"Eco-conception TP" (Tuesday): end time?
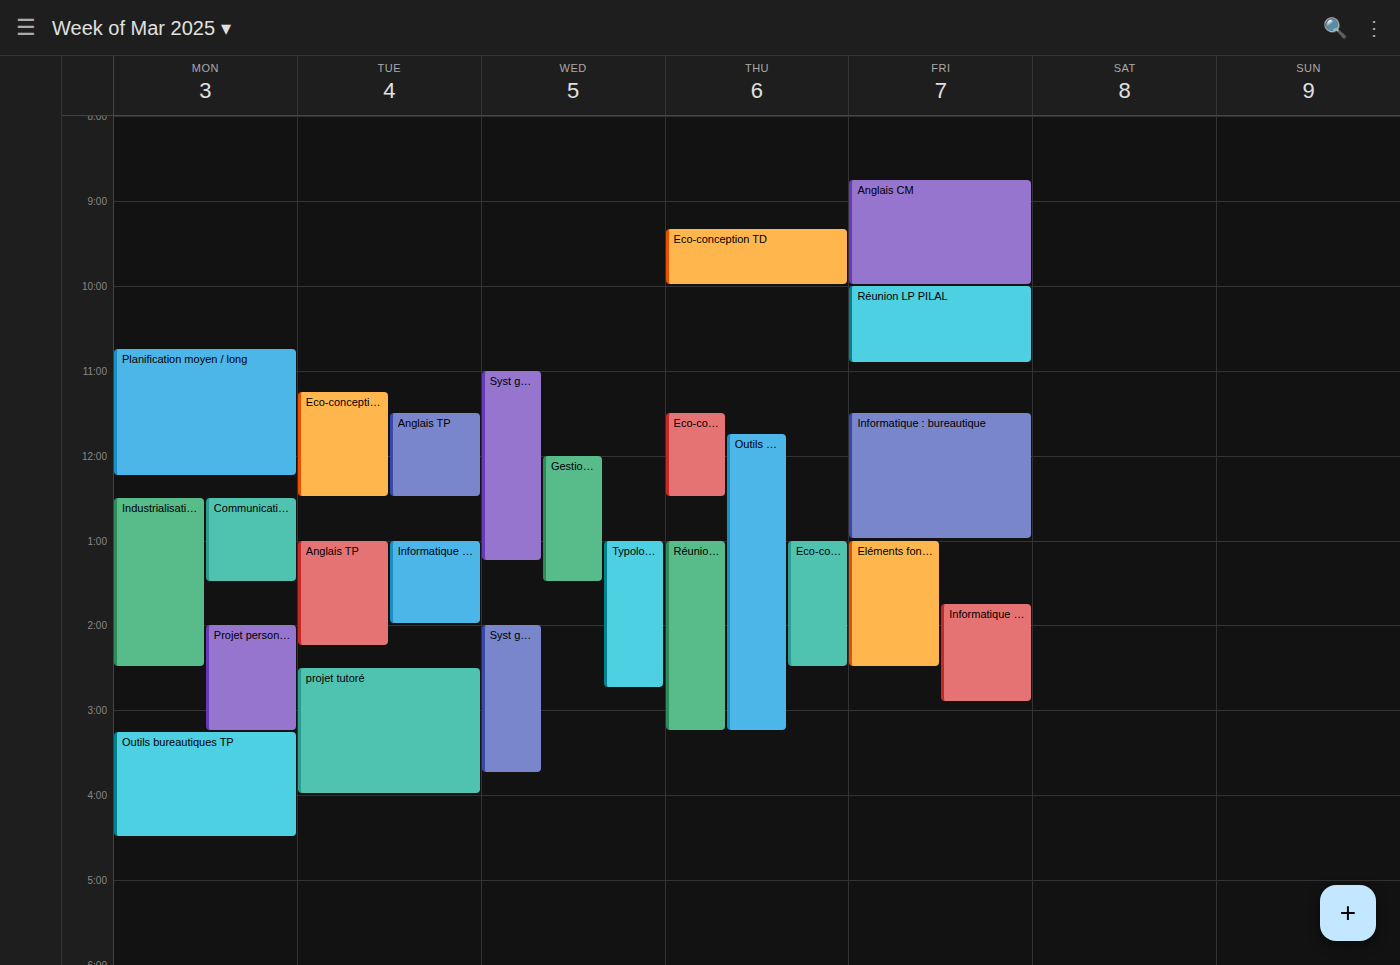
12:30